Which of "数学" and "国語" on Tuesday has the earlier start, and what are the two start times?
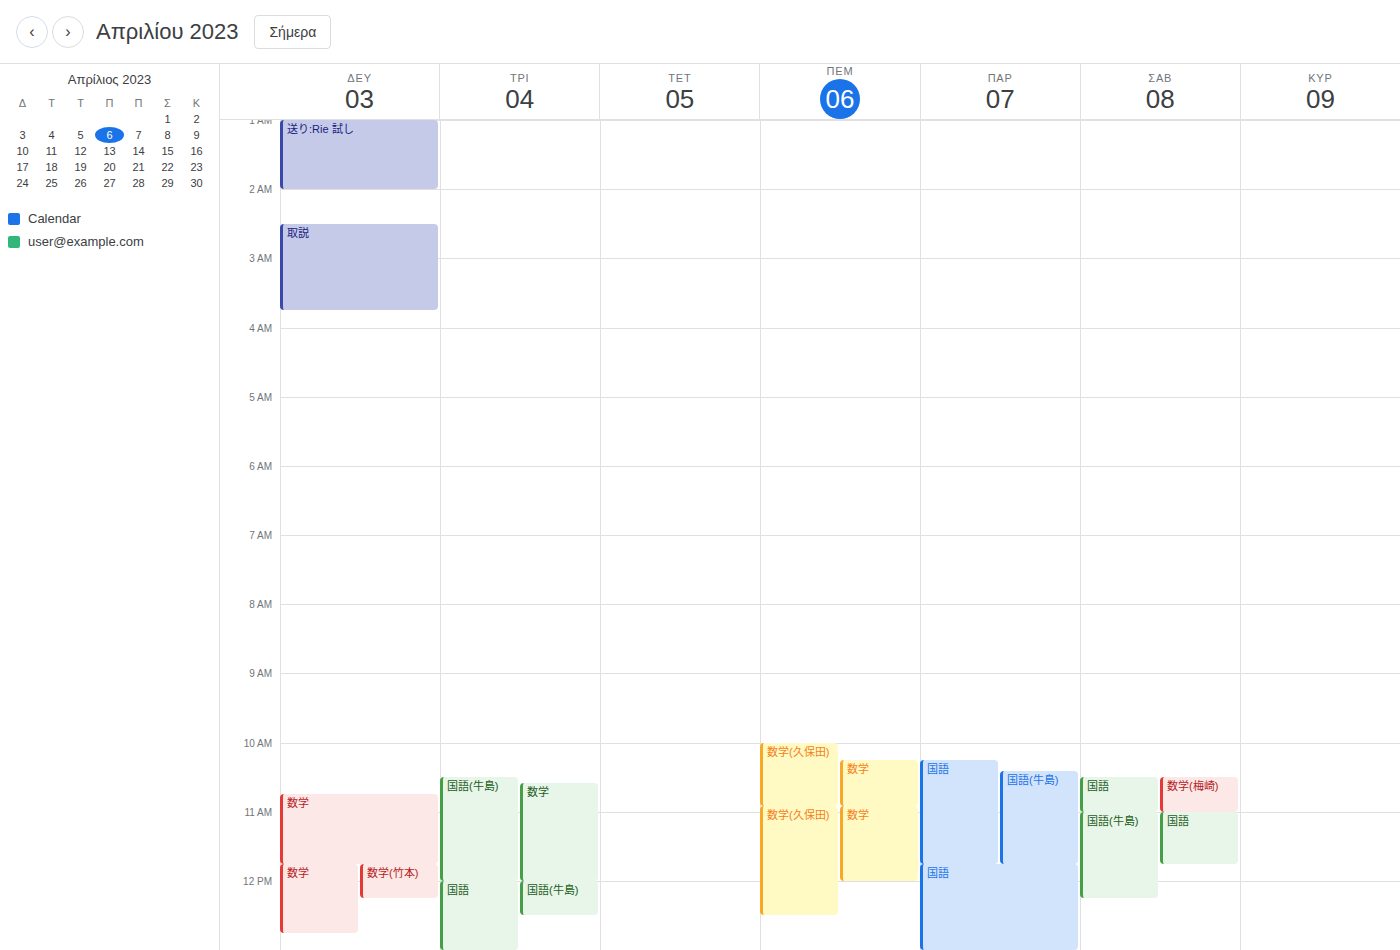
"数学" 10:35 AM; "国語" 12:00 PM.